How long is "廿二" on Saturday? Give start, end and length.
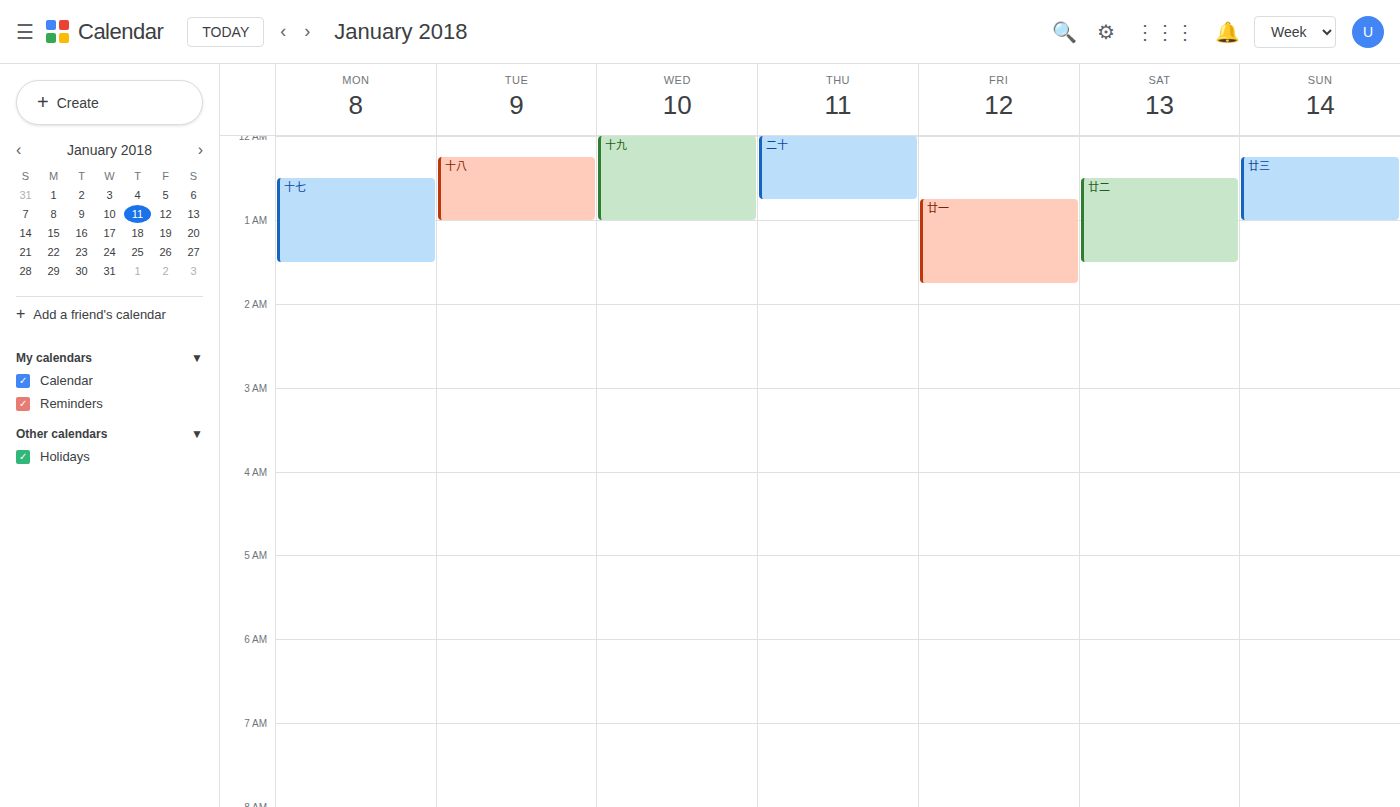
12:30 AM to 1:30 AM, 1 hour